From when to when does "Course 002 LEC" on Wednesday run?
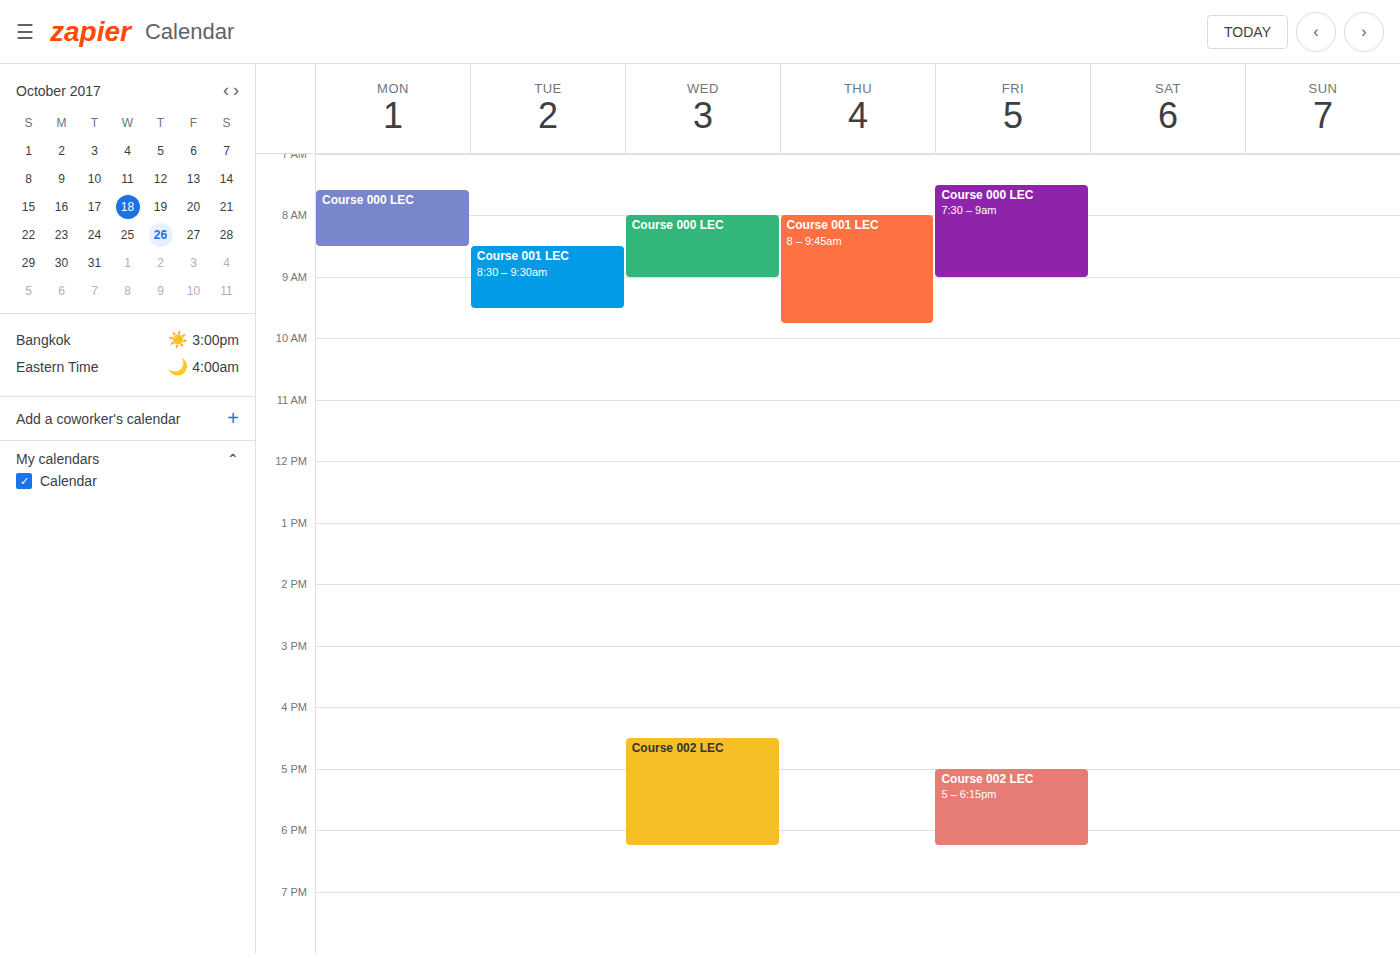
4:30 PM to 6:15 PM